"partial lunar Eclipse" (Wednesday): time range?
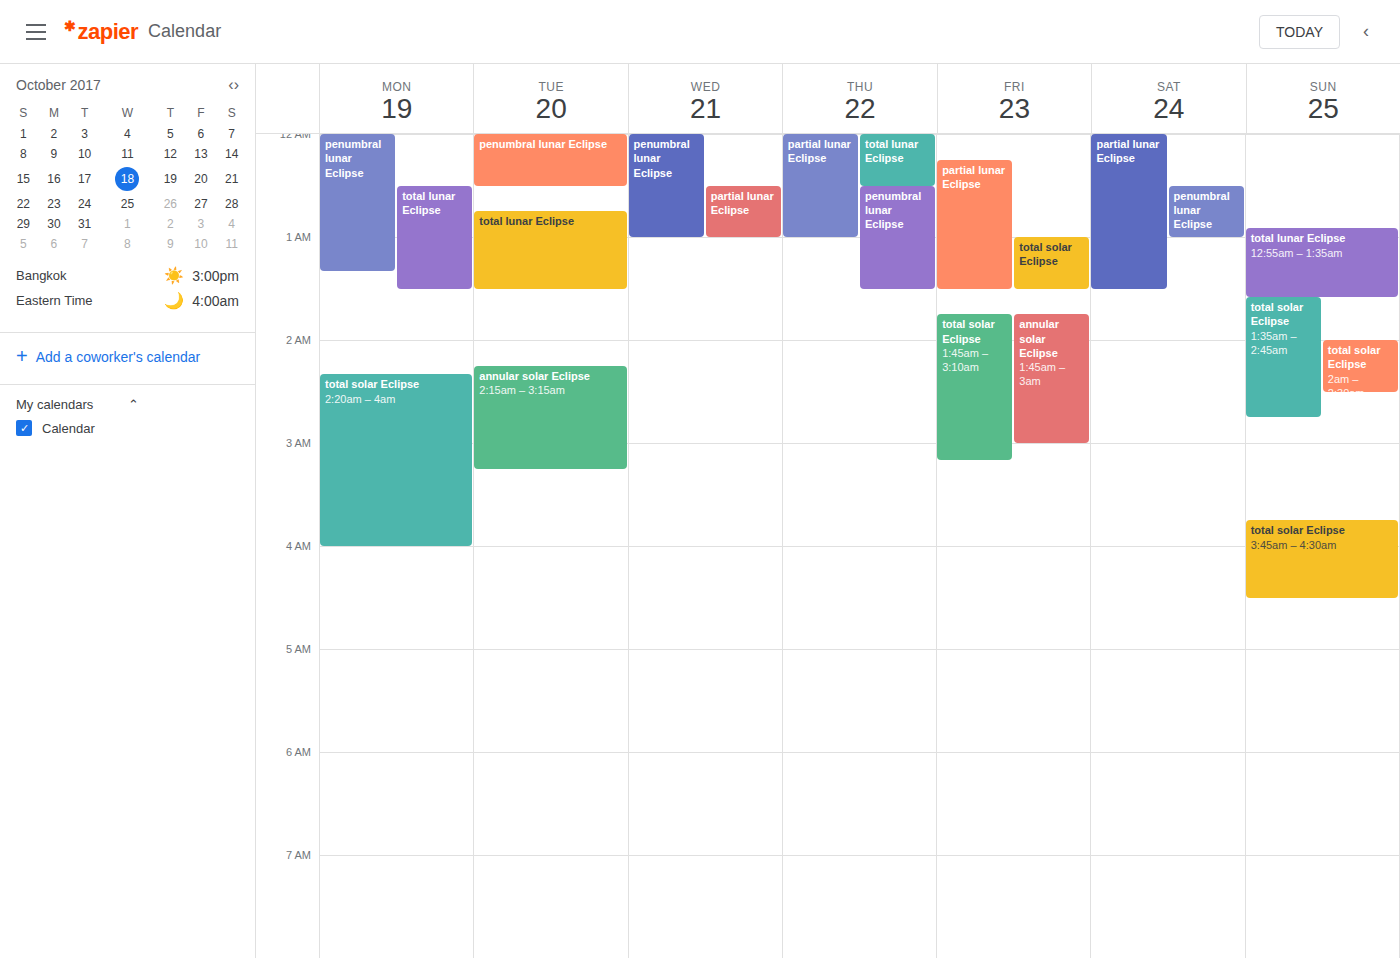
12:30 AM to 1:00 AM